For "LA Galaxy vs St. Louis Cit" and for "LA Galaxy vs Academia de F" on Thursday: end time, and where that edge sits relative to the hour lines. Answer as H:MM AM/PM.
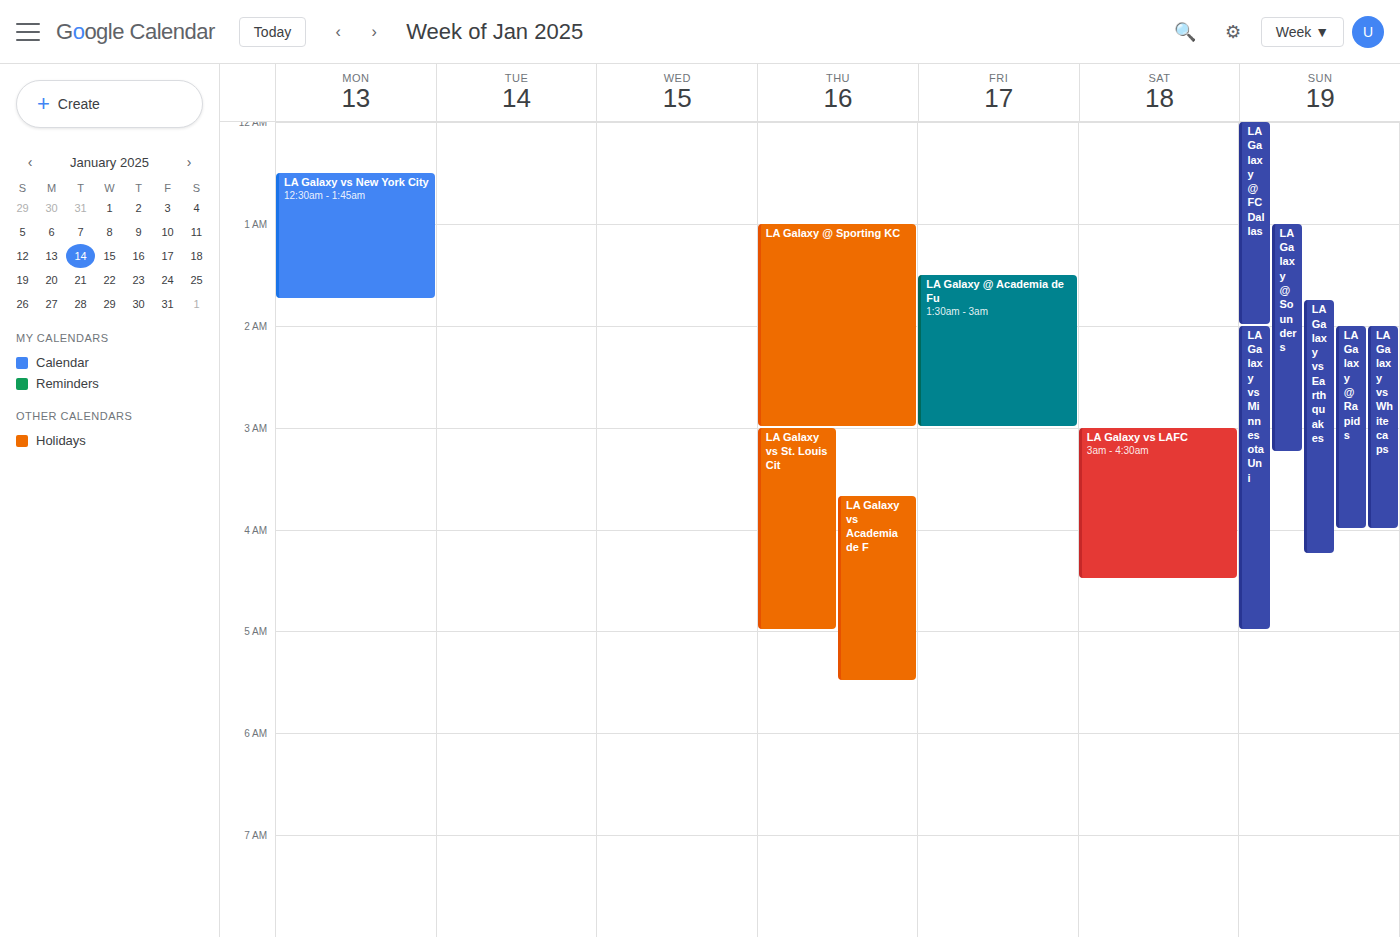
"LA Galaxy vs St. Louis Cit": 5:00 AM, exactly on the 5 AM line. "LA Galaxy vs Academia de F": 5:30 AM, halfway between the 5 AM and 6 AM lines.